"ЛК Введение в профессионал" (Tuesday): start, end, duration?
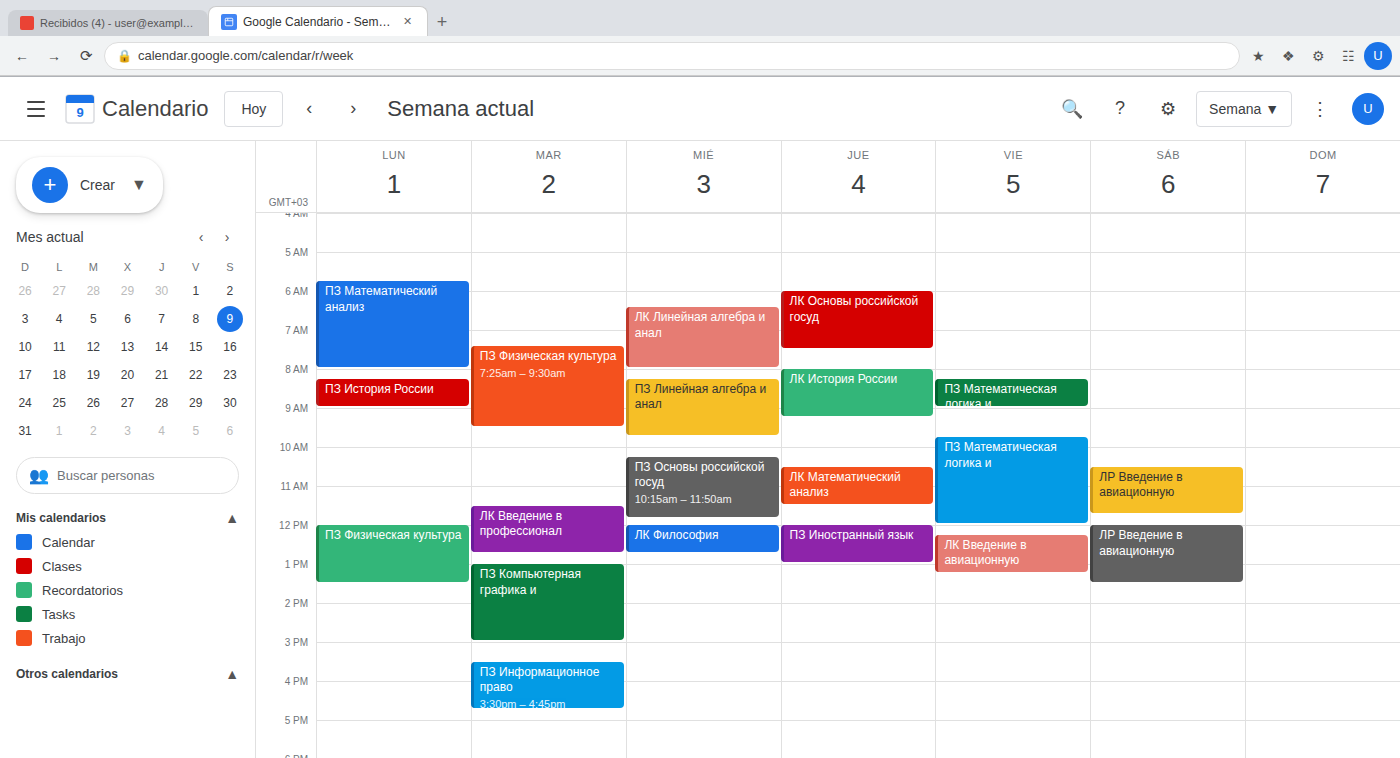
11:30 to 12:45, 1 hour 15 minutes